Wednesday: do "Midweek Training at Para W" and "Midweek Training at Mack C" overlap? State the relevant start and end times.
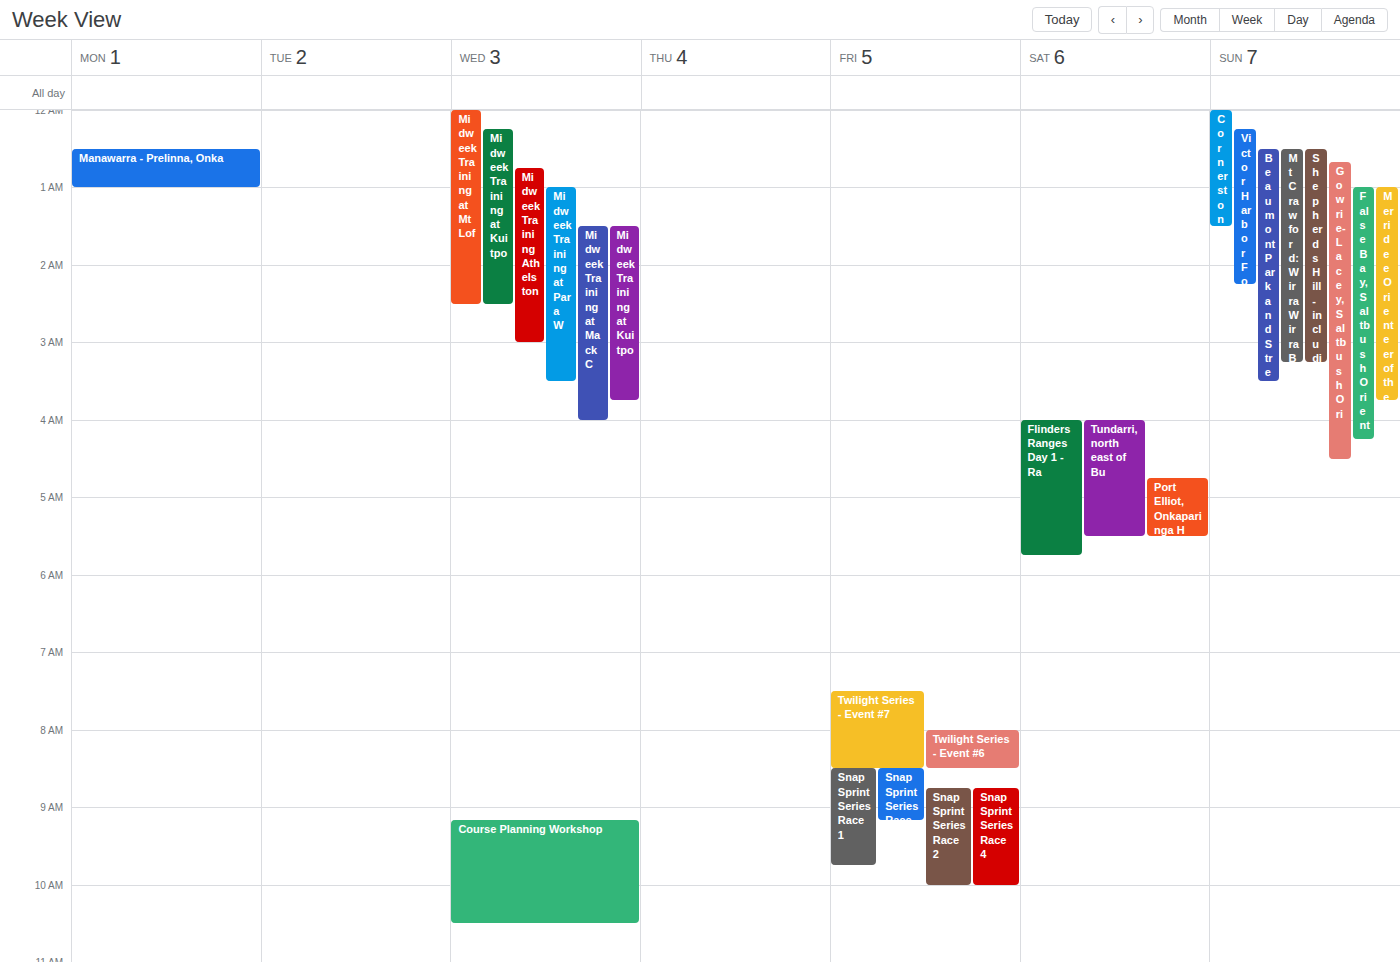
"Midweek Training at Mack C" starts at 1:30 AM, before "Midweek Training at Para W" ends at 3:30 AM -- they overlap.